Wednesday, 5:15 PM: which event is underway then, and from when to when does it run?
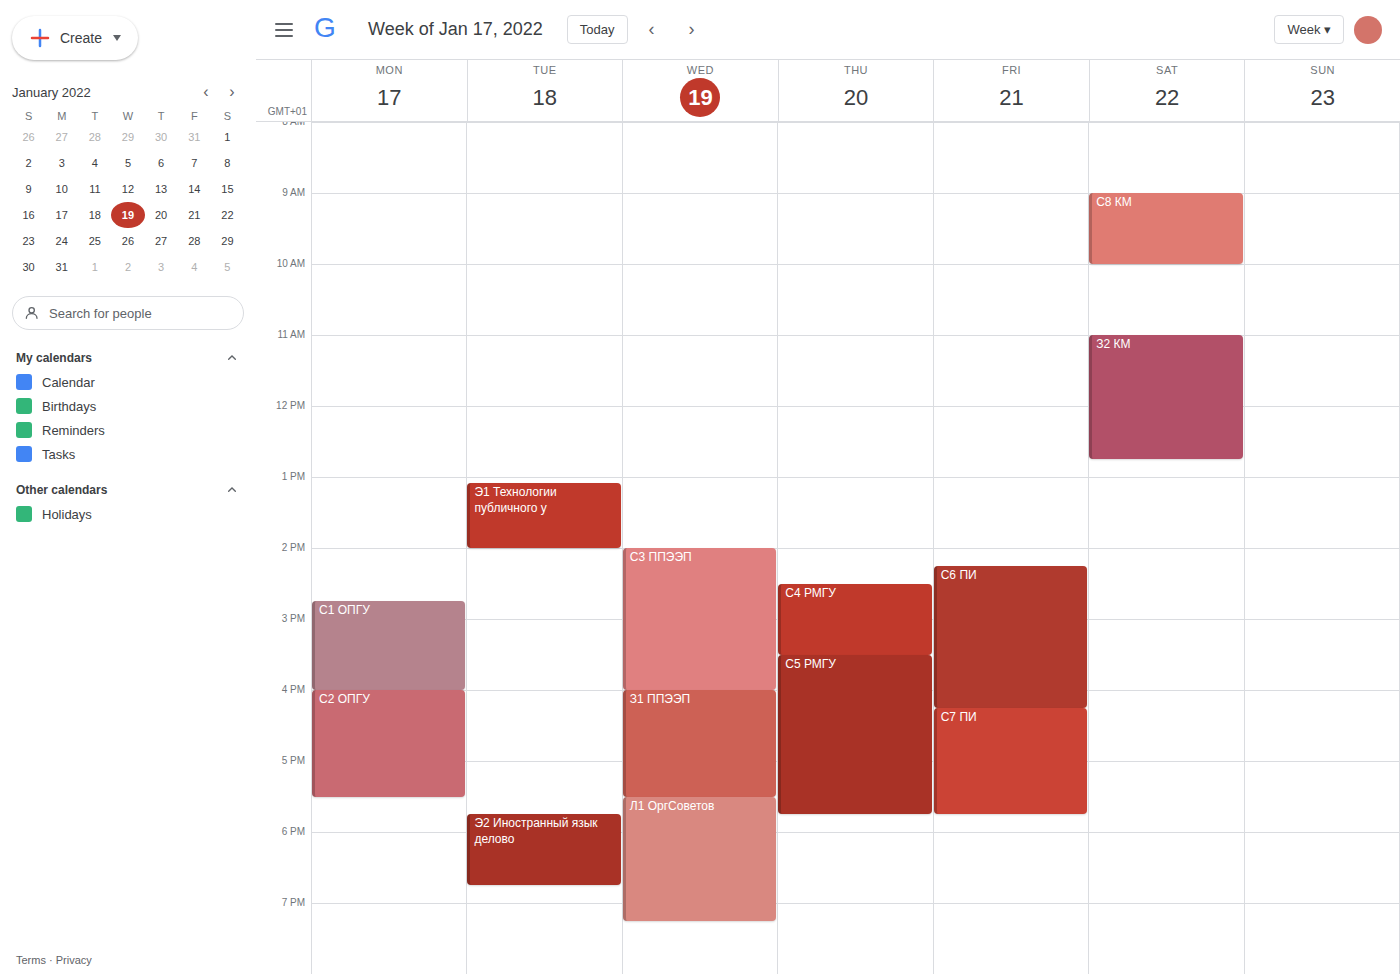
"З1 ППЭЭП", 4:00 PM to 5:30 PM